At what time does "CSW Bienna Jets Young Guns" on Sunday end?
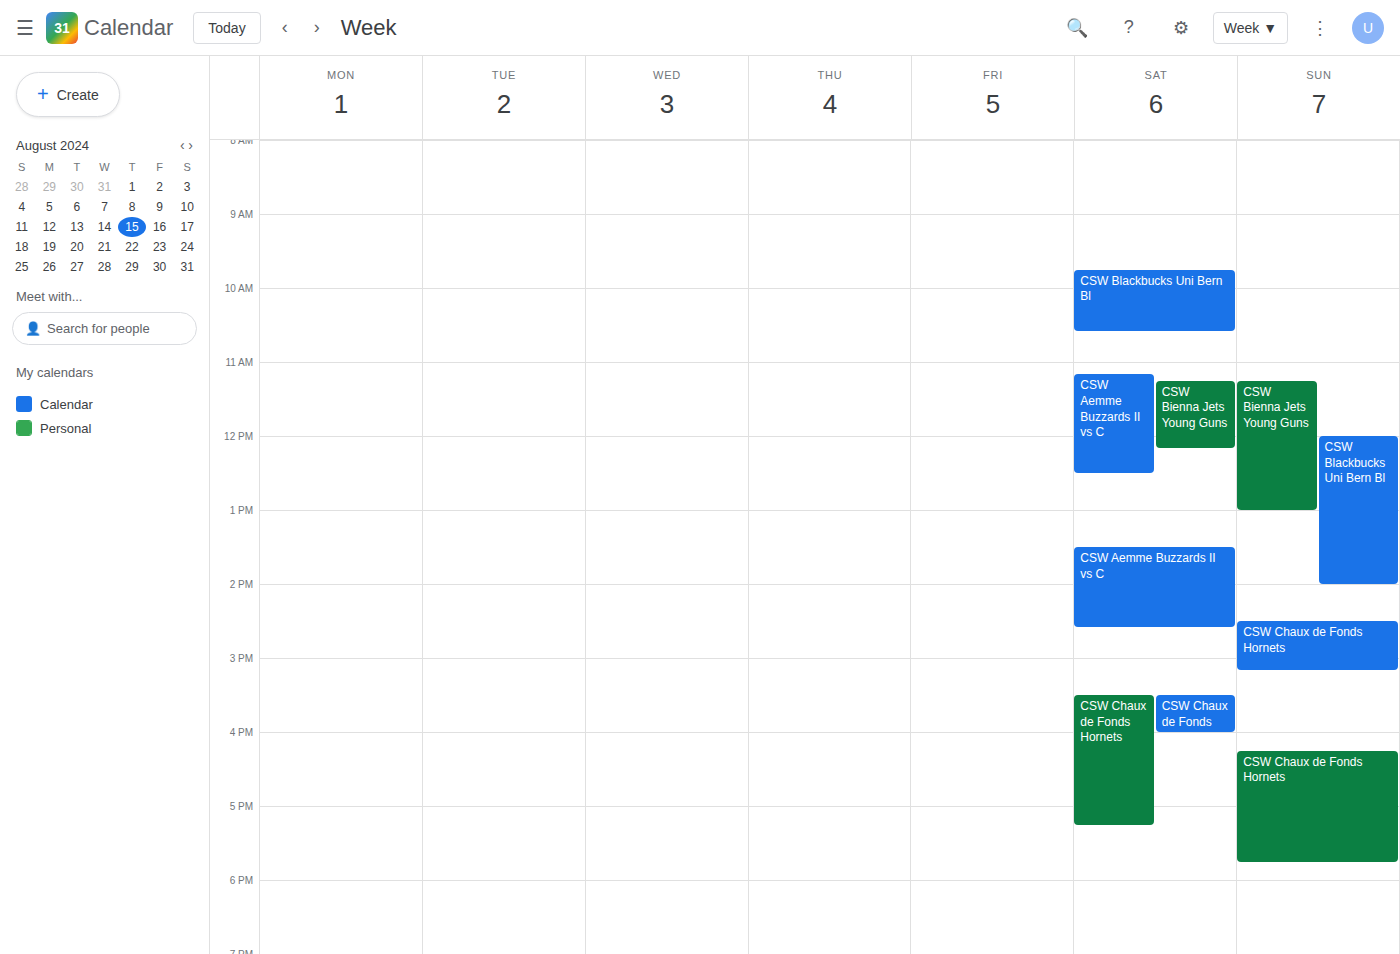
1:00 PM